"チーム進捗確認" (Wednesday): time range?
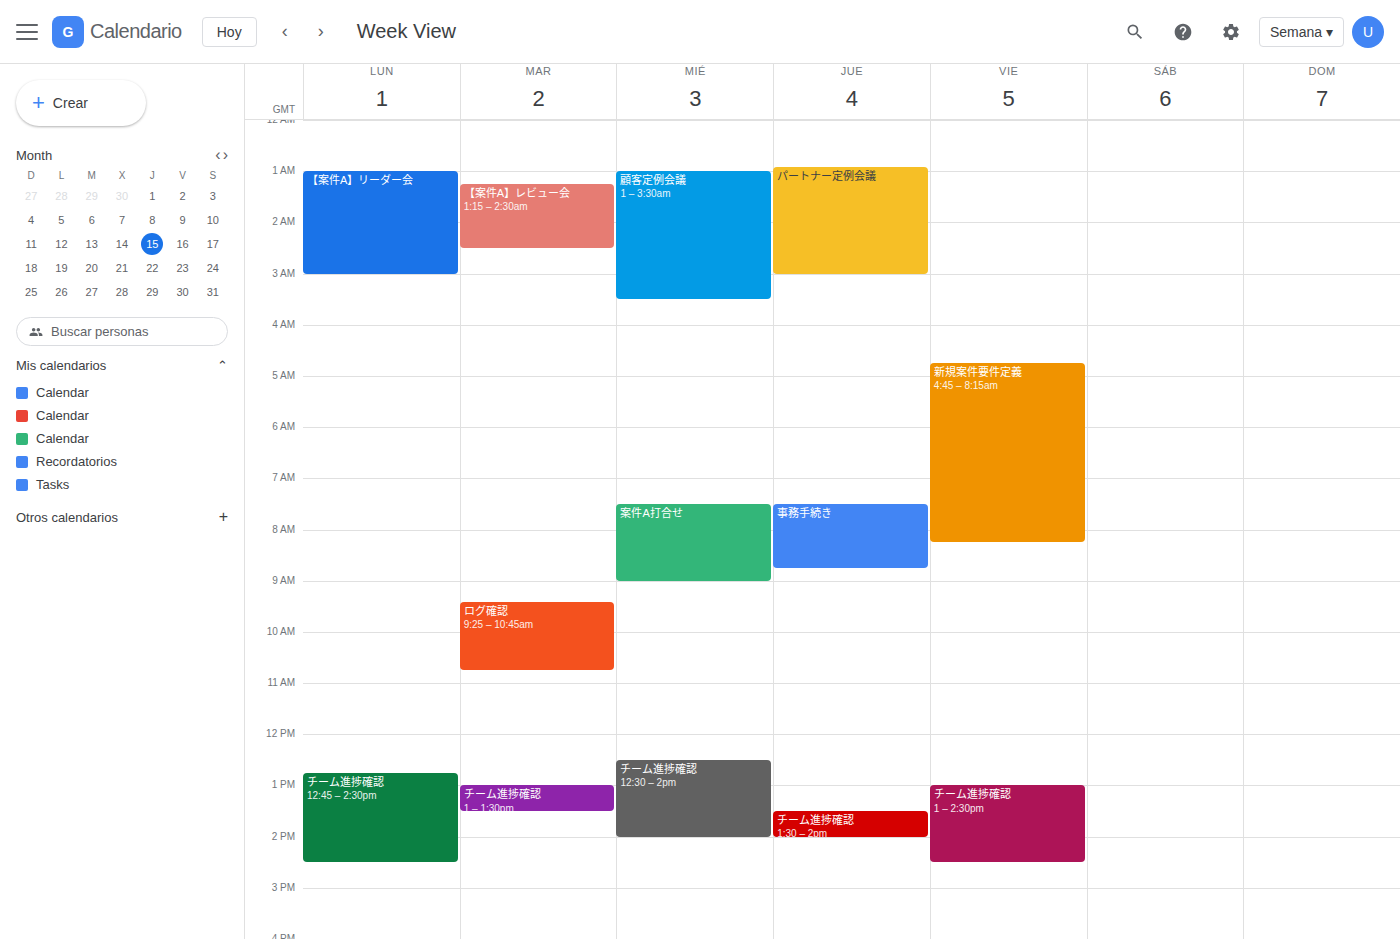
12:30 PM to 2:00 PM